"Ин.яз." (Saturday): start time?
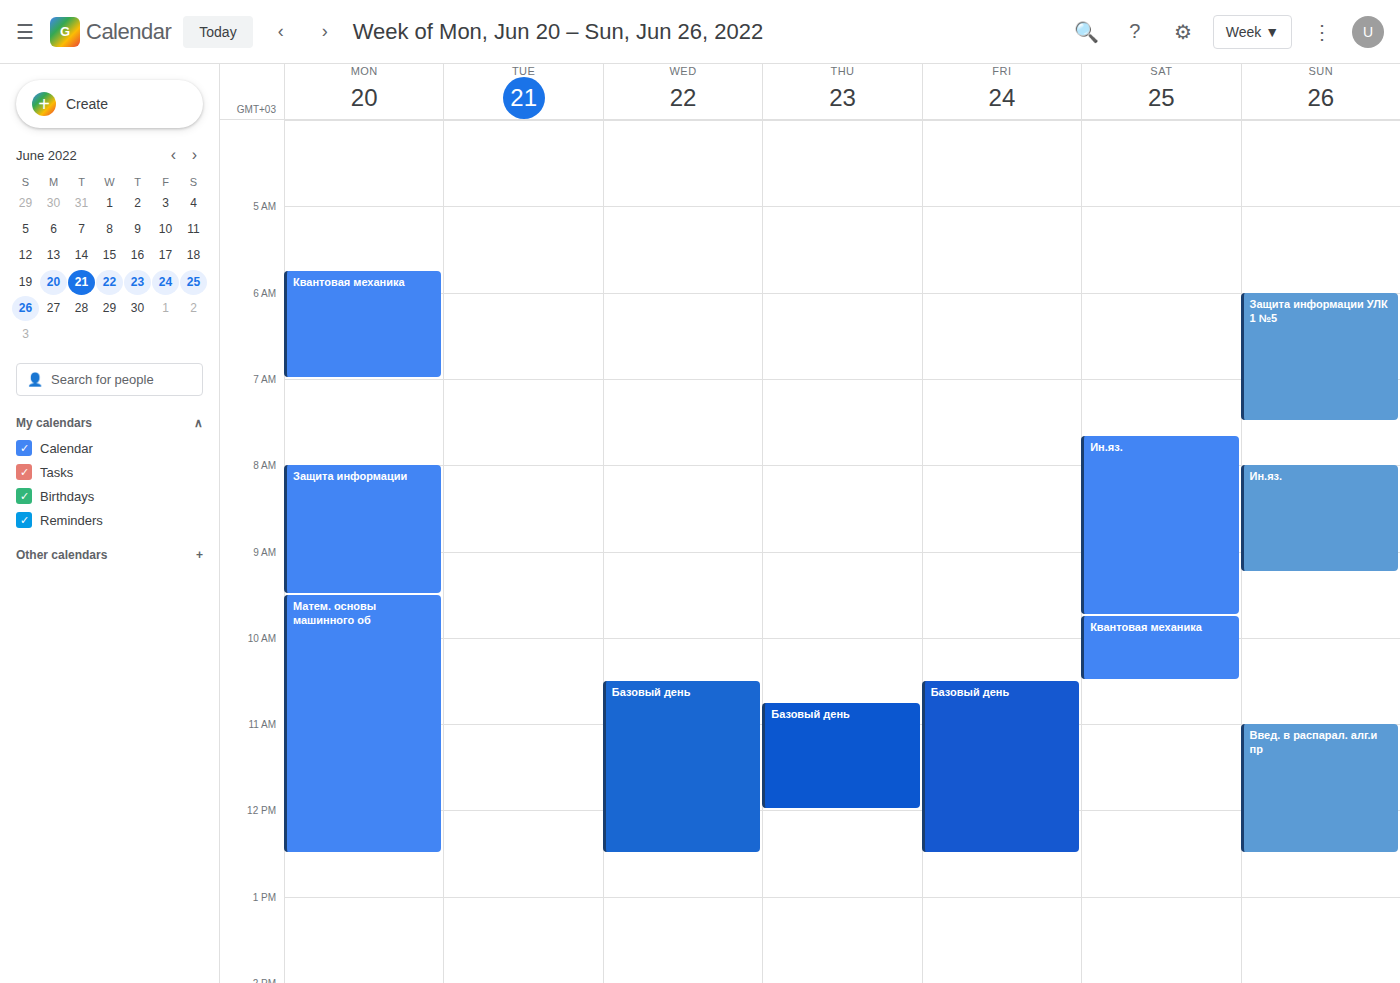
7:40 AM